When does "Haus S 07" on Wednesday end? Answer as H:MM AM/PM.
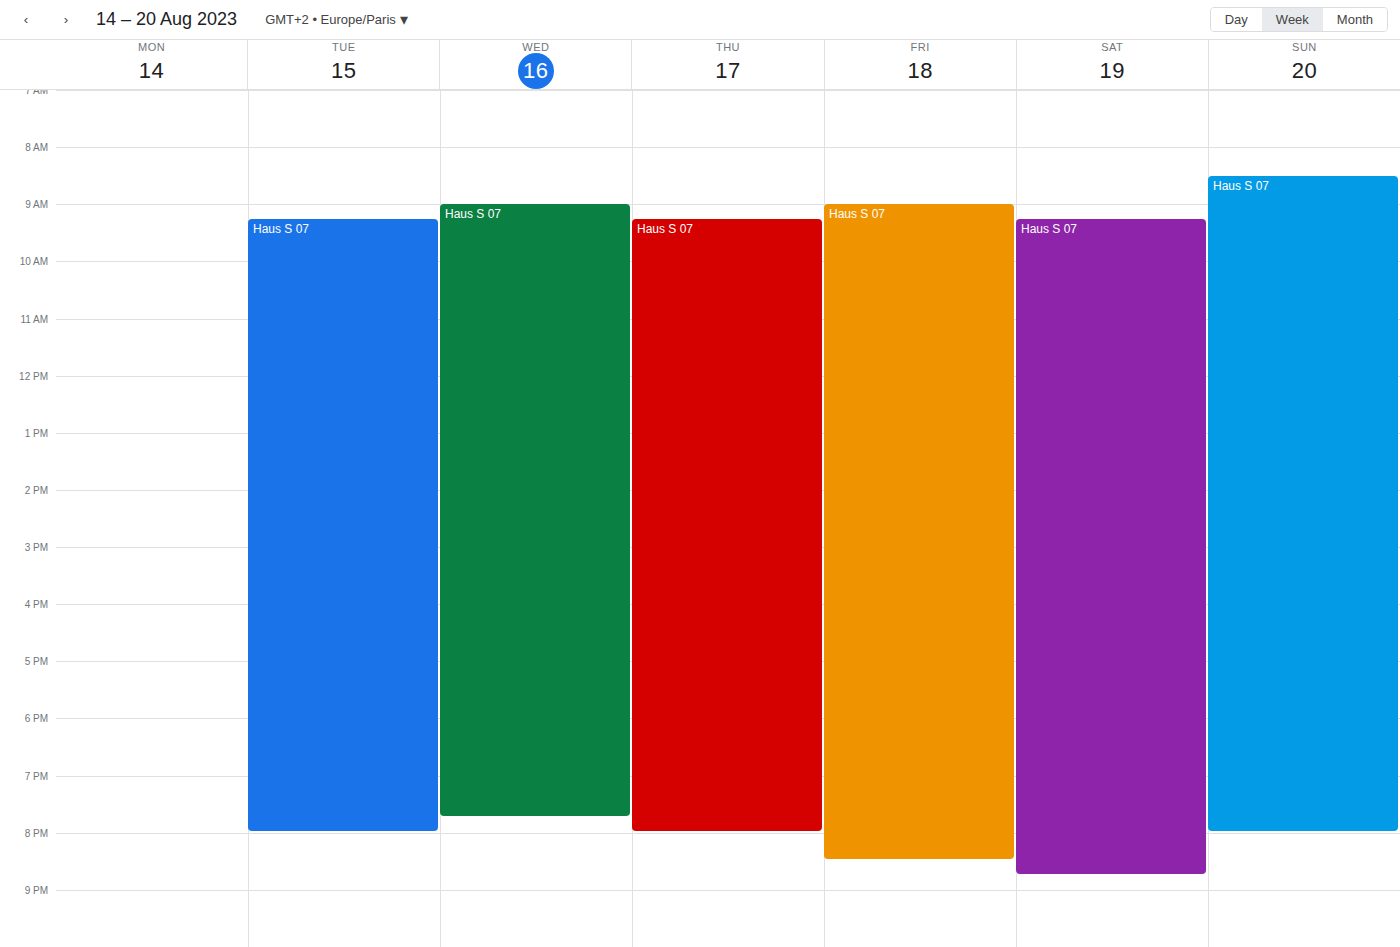
7:45 PM